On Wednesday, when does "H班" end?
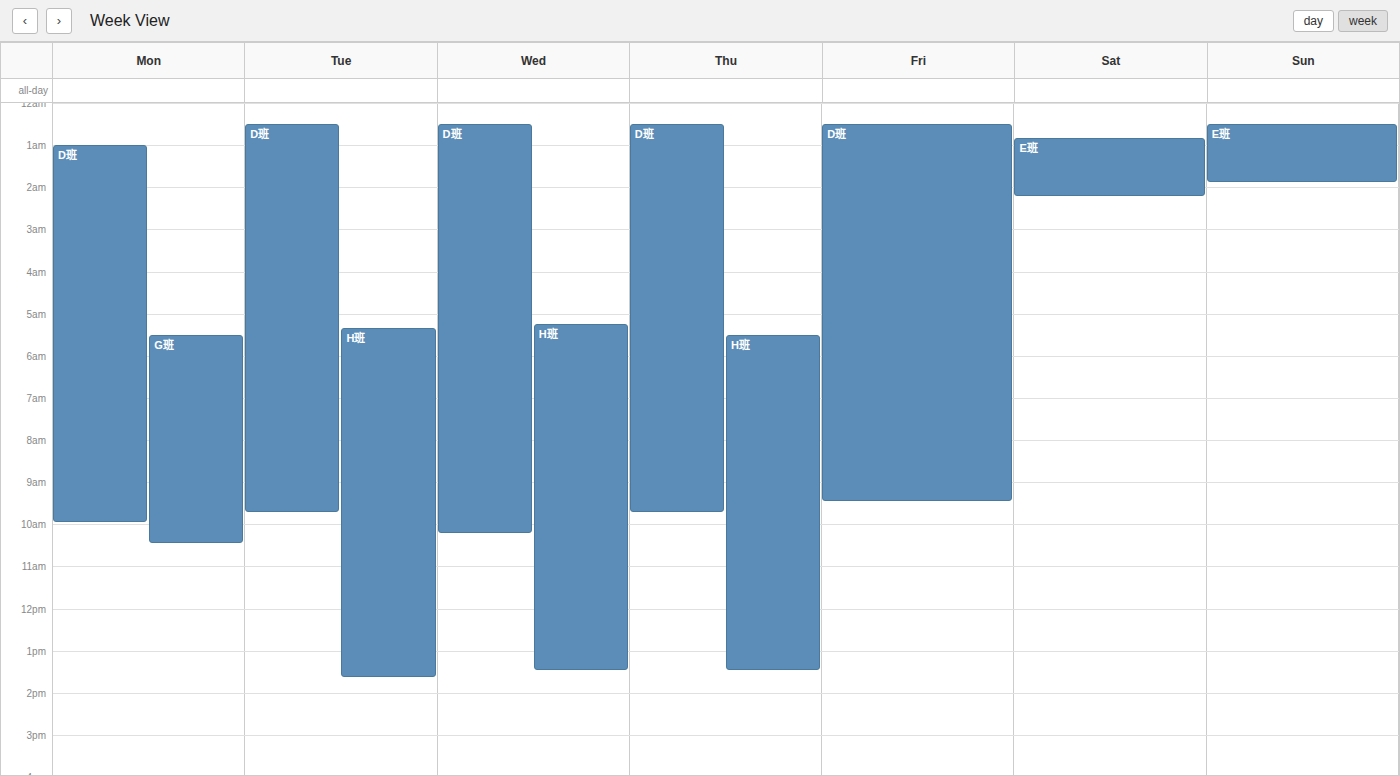
1:30 PM